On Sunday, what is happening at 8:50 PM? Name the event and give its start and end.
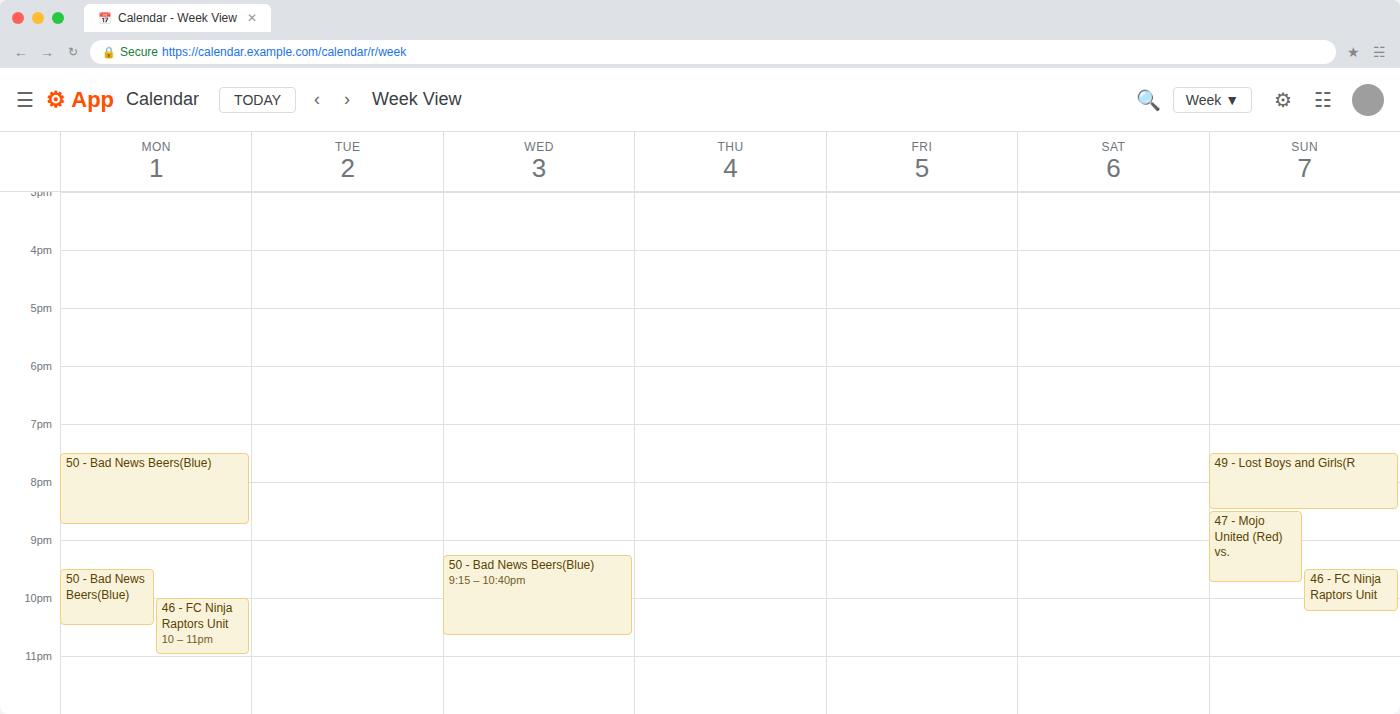
"47 - Mojo United (Red) vs.", 8:30 PM to 9:45 PM